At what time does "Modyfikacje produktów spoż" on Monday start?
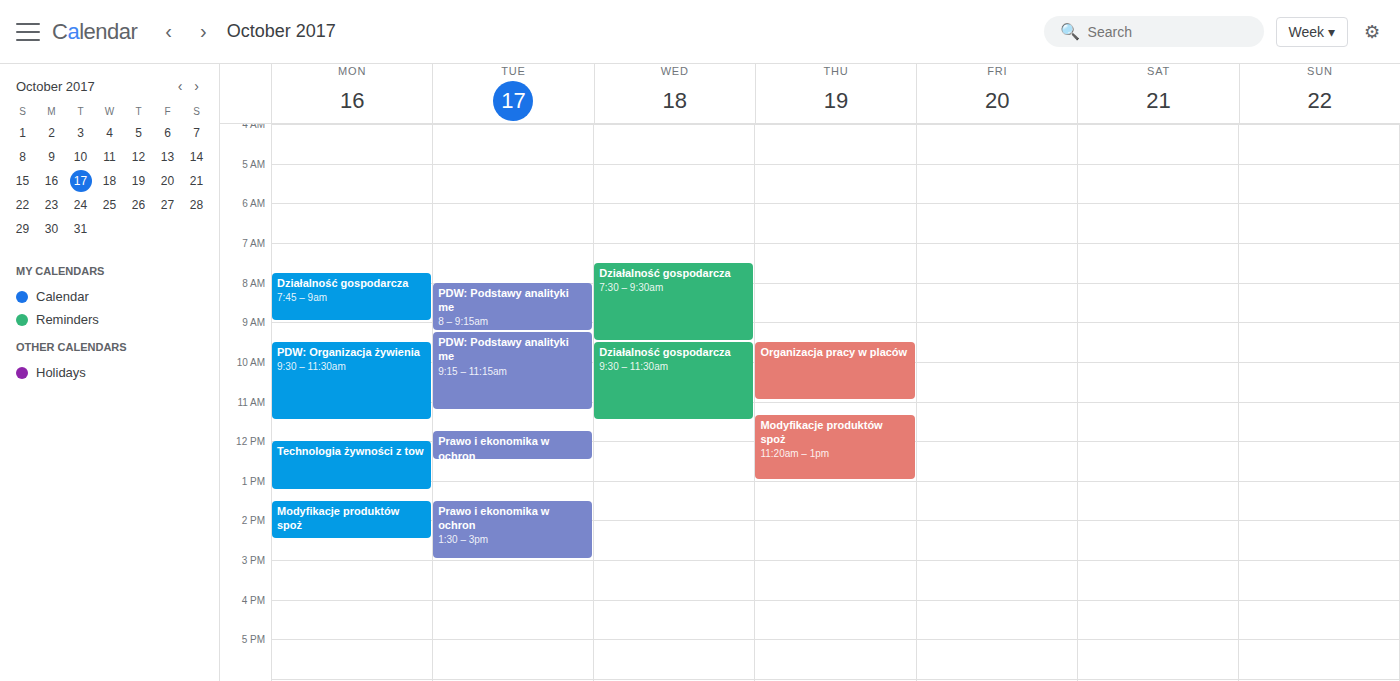
1:30 PM